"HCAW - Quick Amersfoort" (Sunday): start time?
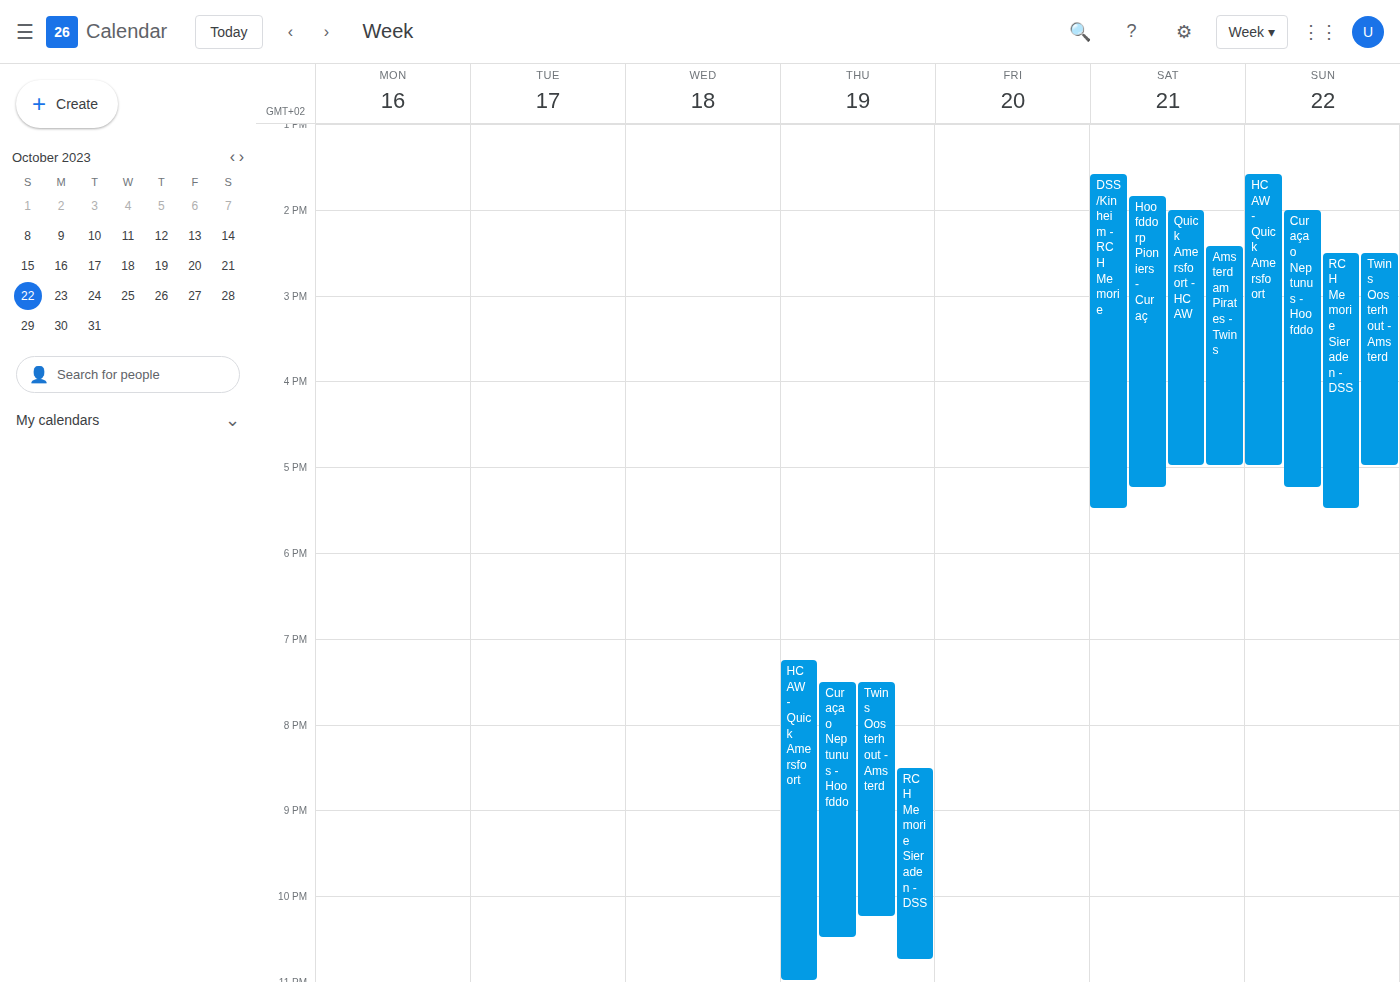
1:35 PM